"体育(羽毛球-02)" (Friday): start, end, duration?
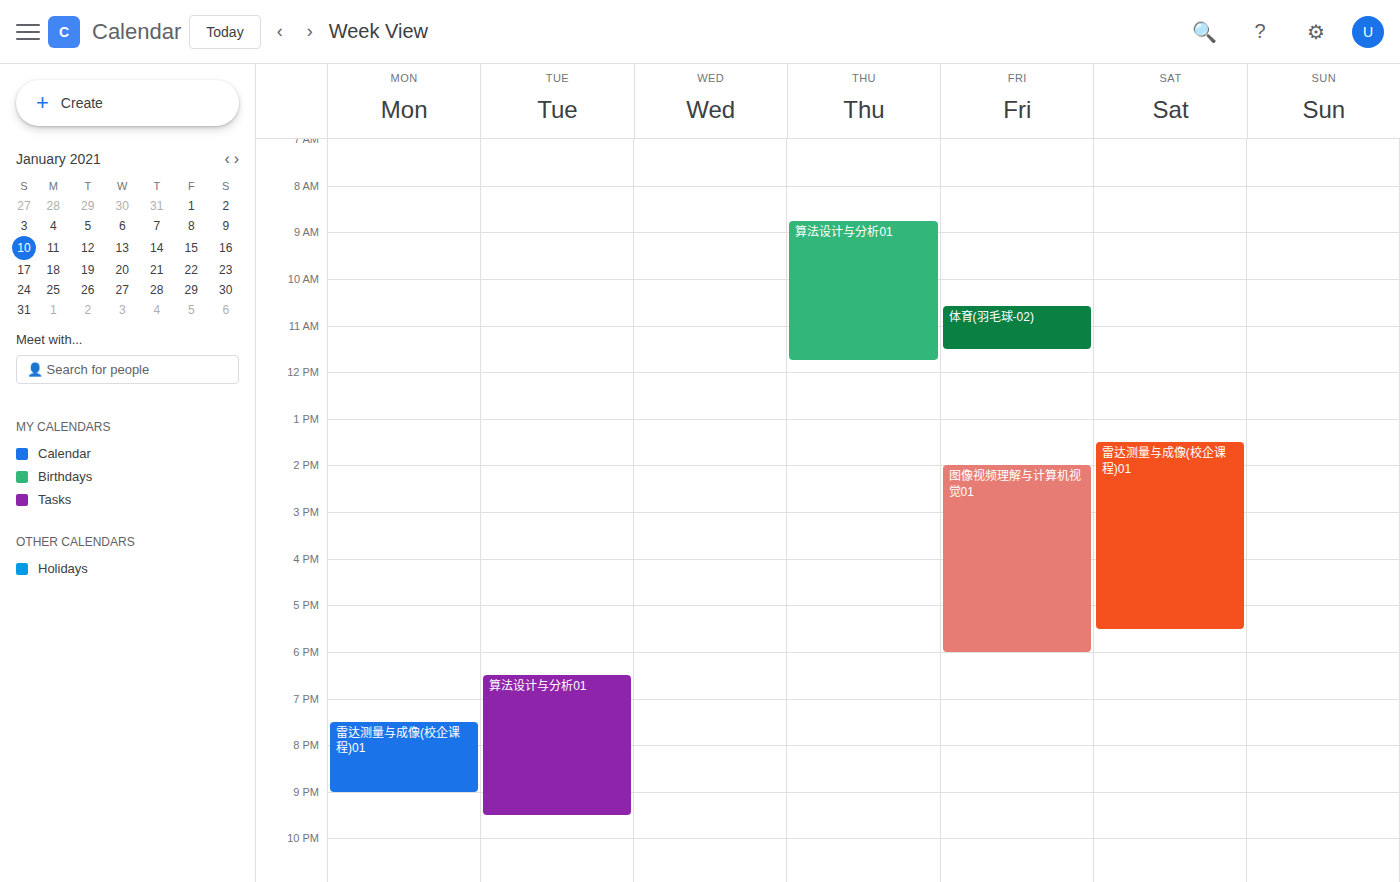
10:35 AM to 11:30 AM, 55 minutes